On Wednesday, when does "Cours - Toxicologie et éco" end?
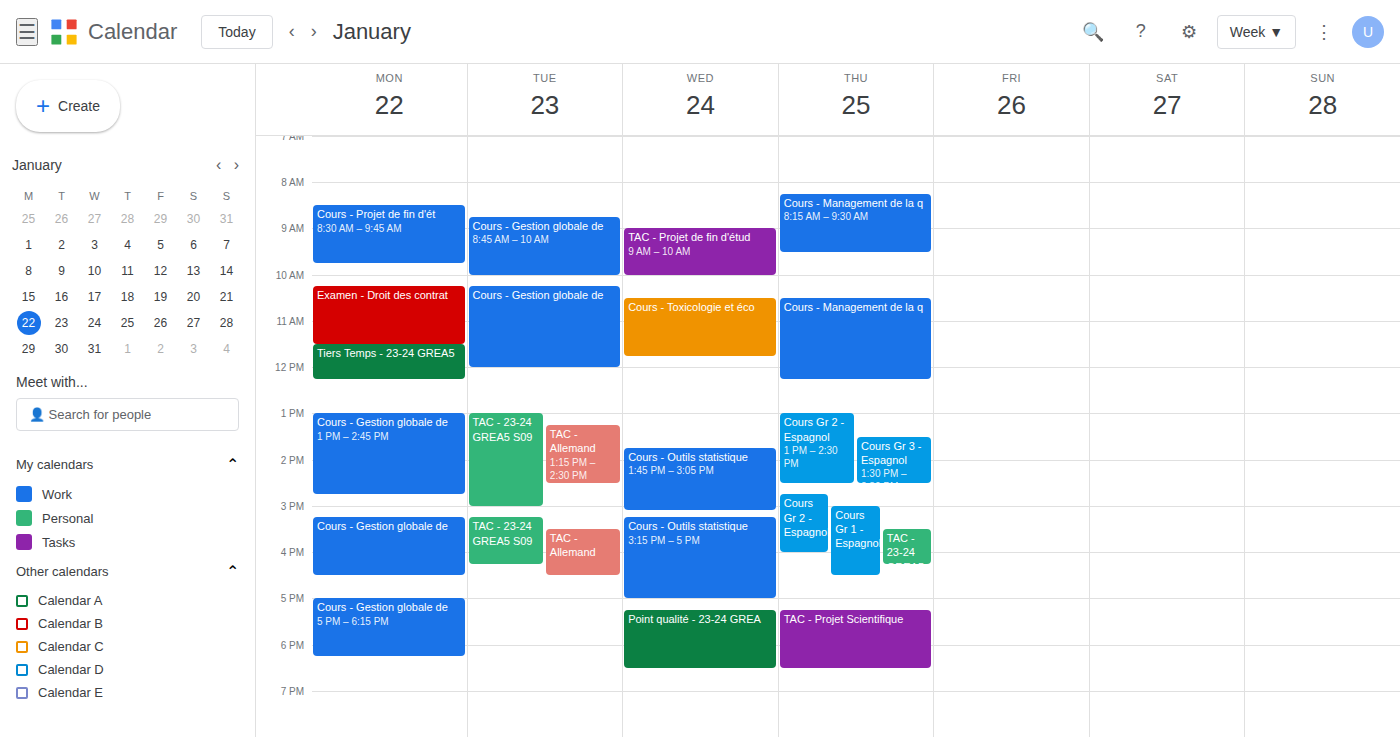
11:45 AM